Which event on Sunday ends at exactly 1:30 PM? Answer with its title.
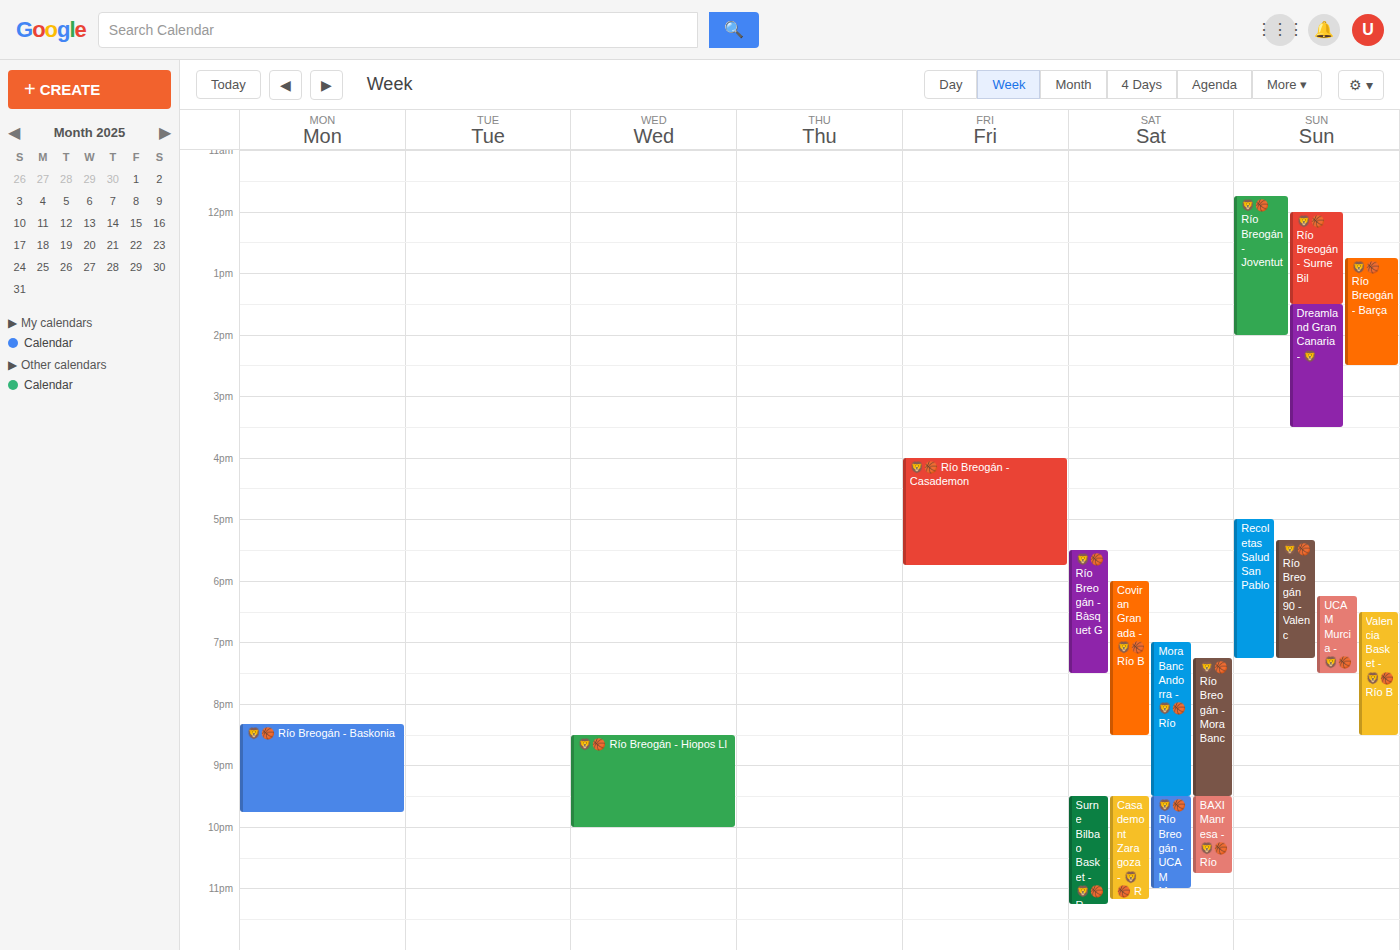
"🦁🏀 Río Breogán - Surne Bil"